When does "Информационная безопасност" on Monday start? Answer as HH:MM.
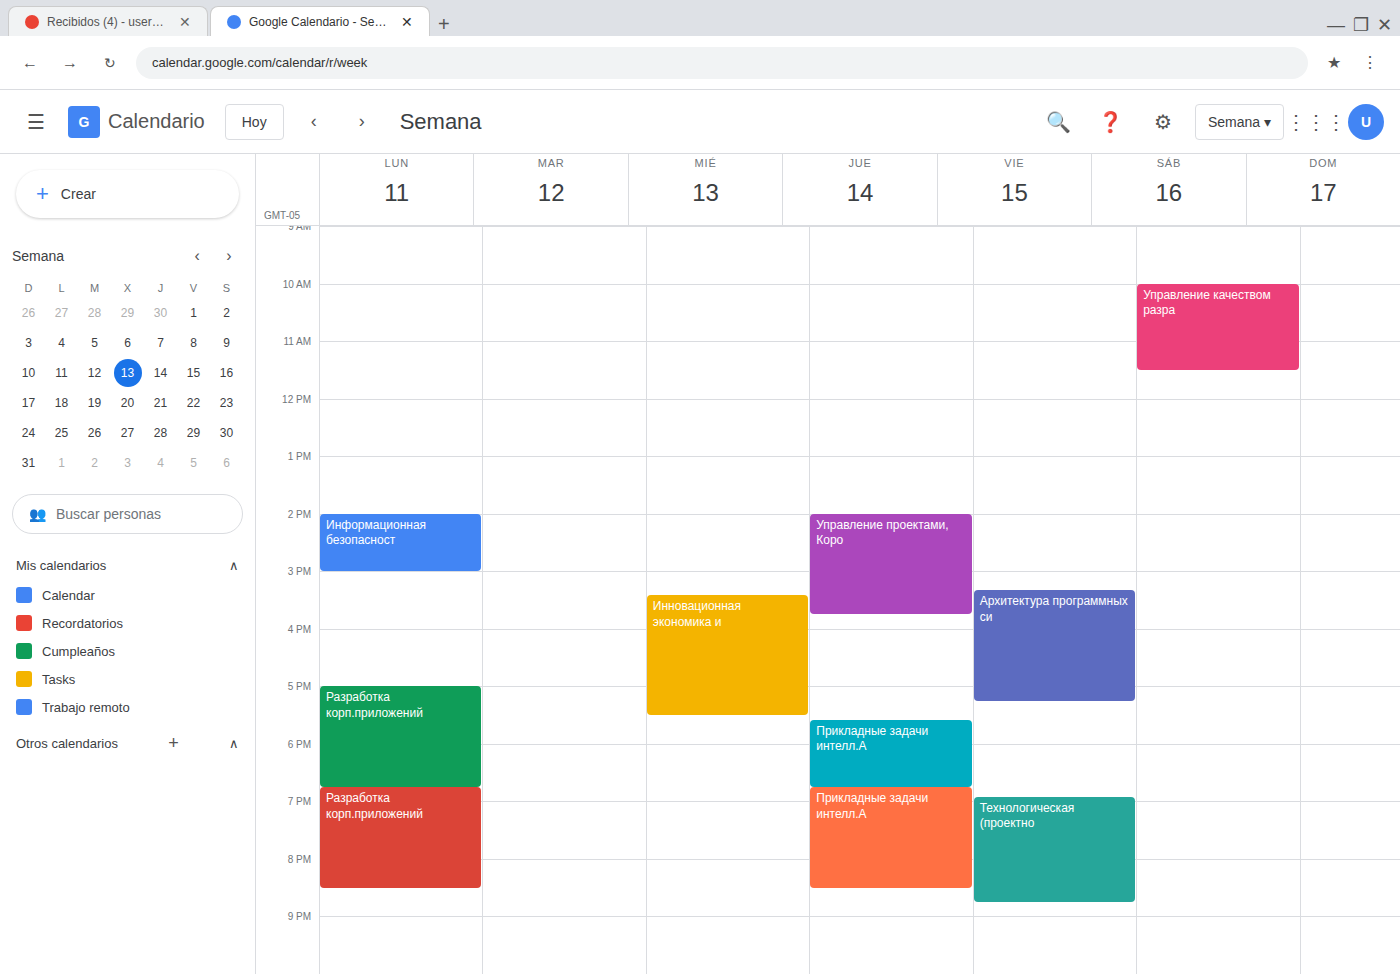
14:00